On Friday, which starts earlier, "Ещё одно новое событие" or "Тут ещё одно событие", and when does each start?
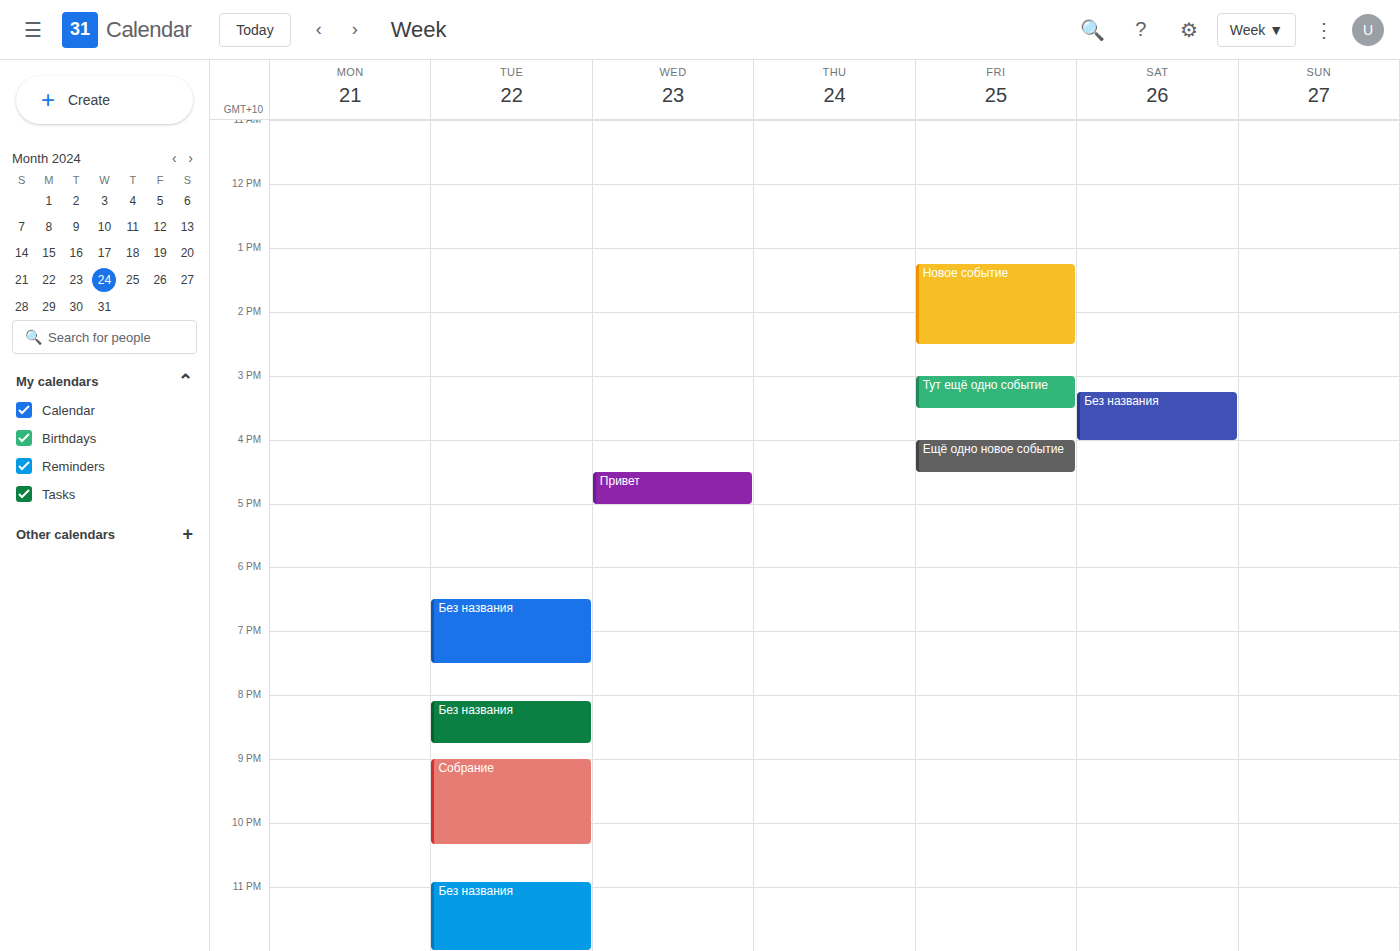
"Тут ещё одно событие" 3:00 PM; "Ещё одно новое событие" 4:00 PM.